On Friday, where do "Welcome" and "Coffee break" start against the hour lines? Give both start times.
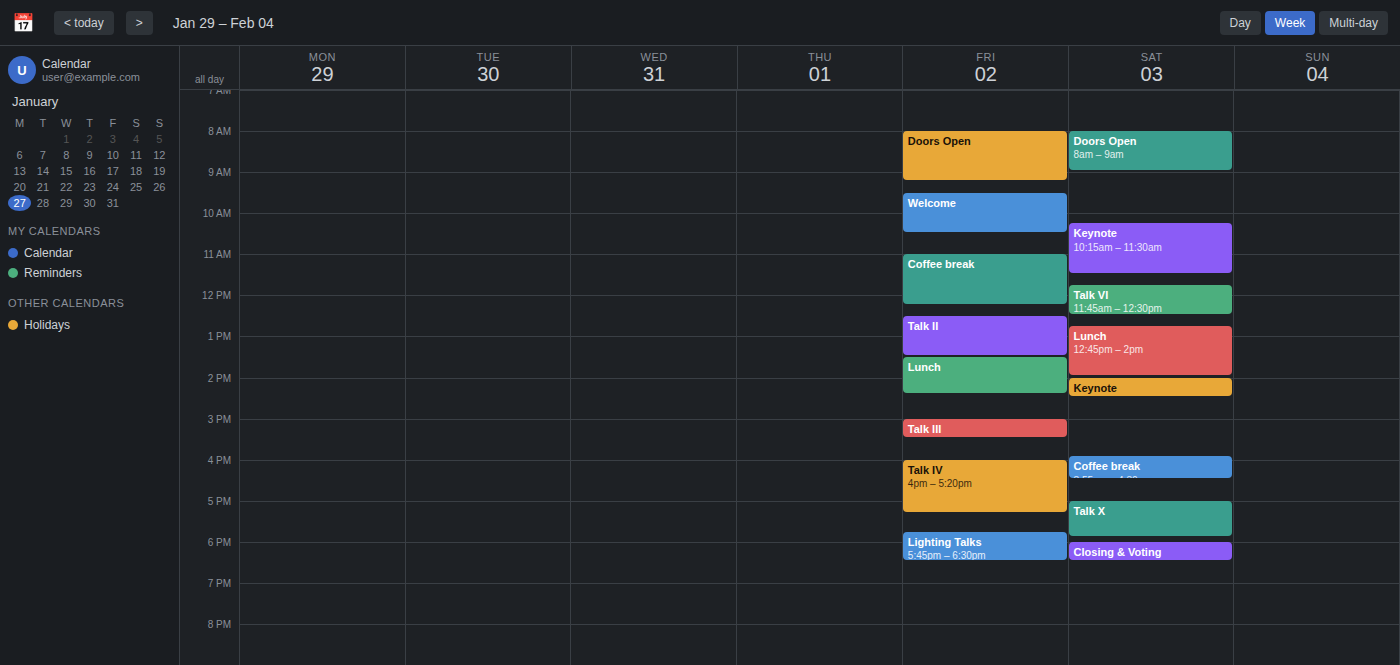
"Welcome": 09:30, halfway between the 09:00 and 10:00 lines. "Coffee break": 11:00, exactly on the 11:00 line.